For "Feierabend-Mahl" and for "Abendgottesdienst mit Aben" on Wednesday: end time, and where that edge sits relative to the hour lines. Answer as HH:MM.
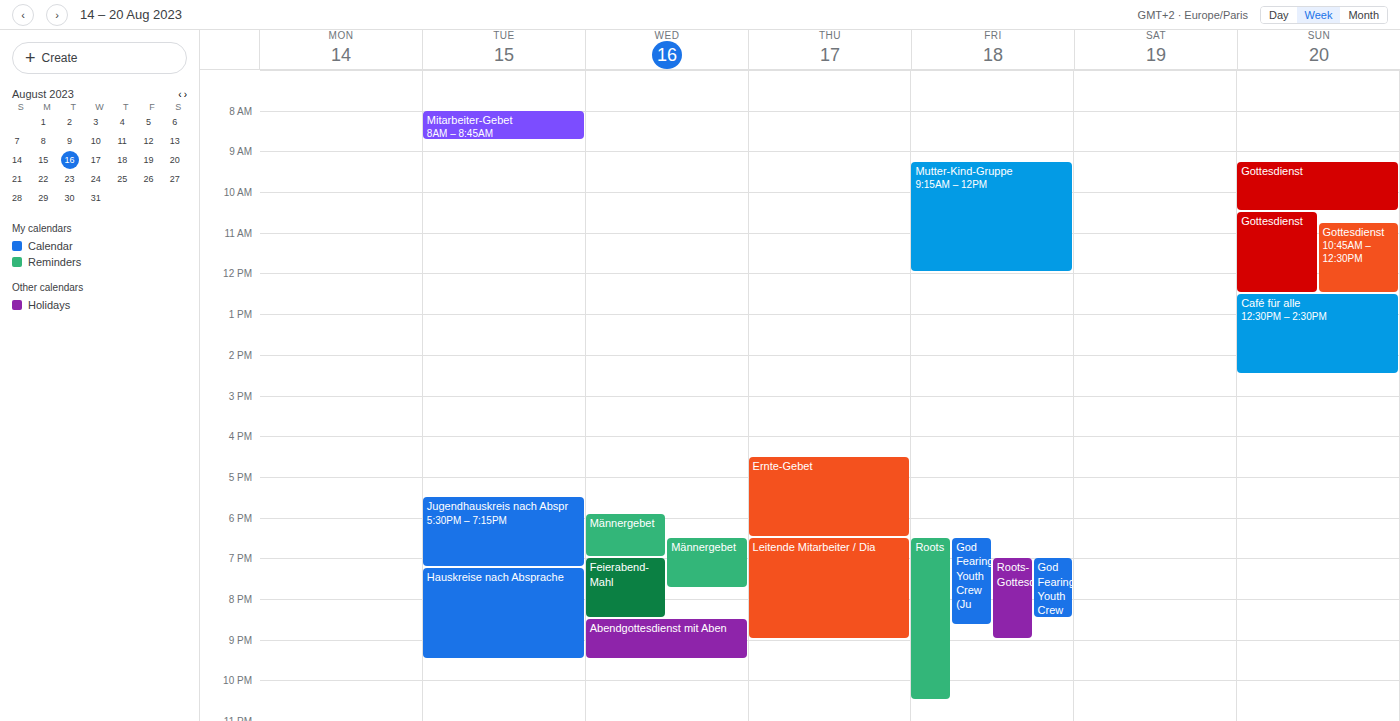
"Feierabend-Mahl": 20:30, halfway between the 20:00 and 21:00 lines. "Abendgottesdienst mit Aben": 21:30, halfway between the 21:00 and 22:00 lines.